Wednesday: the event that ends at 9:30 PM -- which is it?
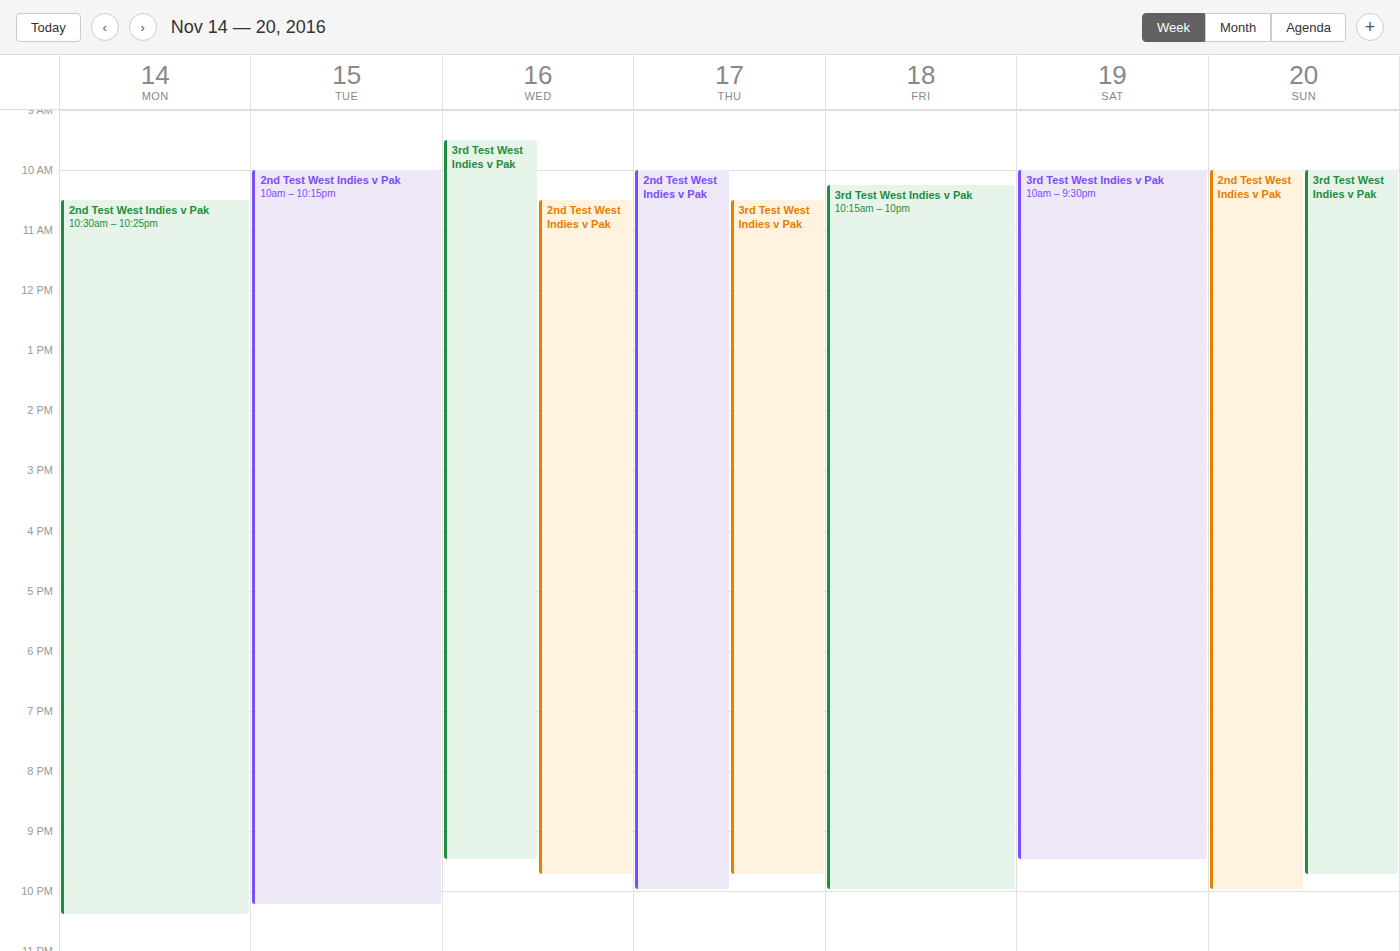
"3rd Test West Indies v Pak"